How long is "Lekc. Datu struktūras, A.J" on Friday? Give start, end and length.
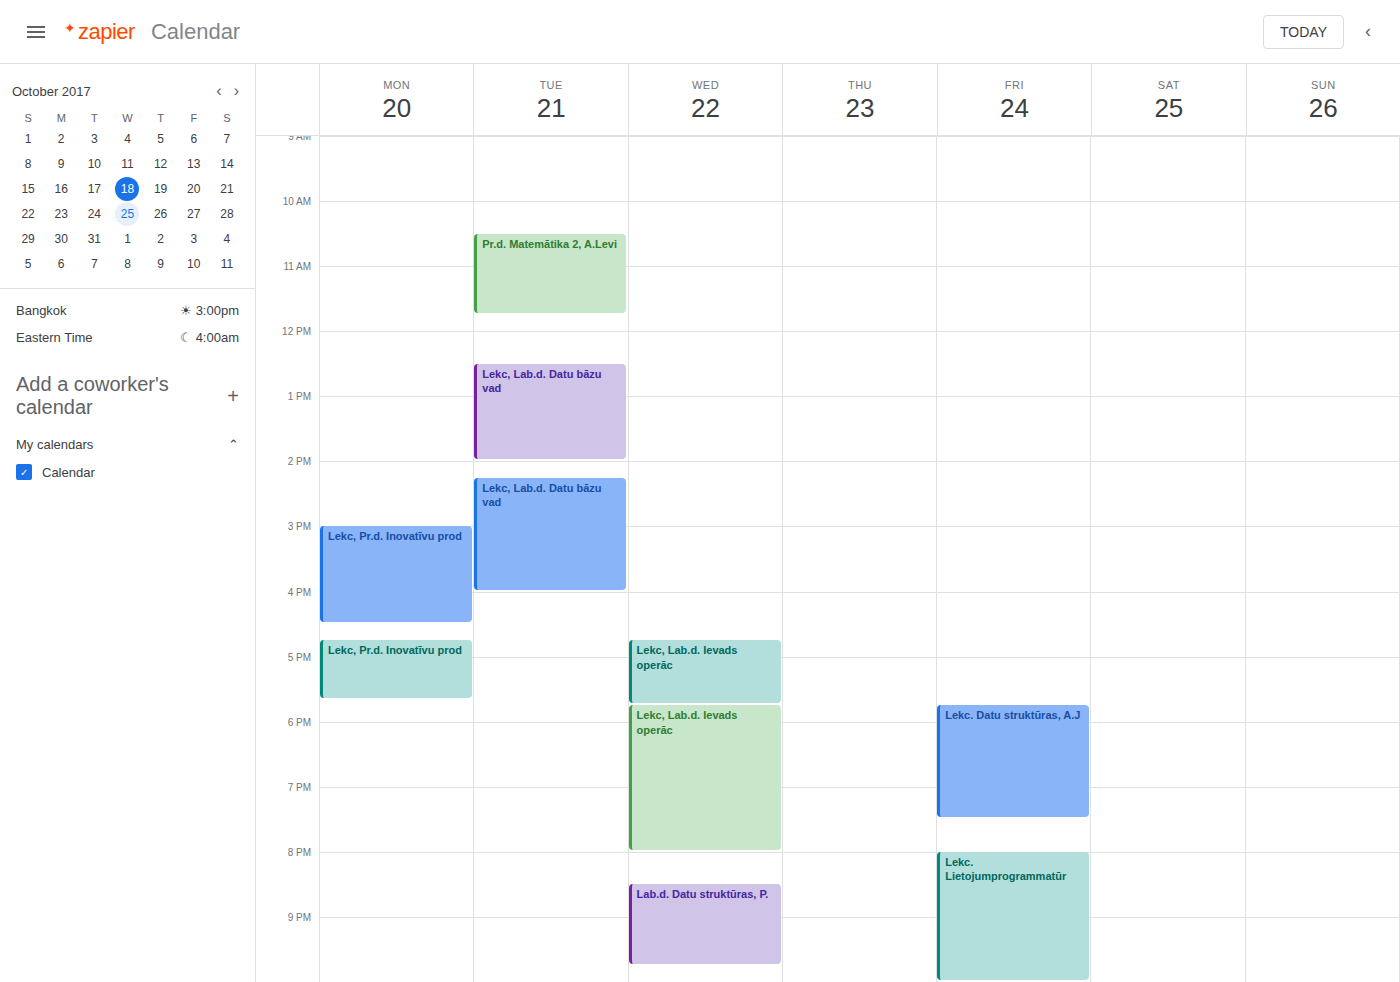
5:45 PM to 7:30 PM, 1 hour 45 minutes